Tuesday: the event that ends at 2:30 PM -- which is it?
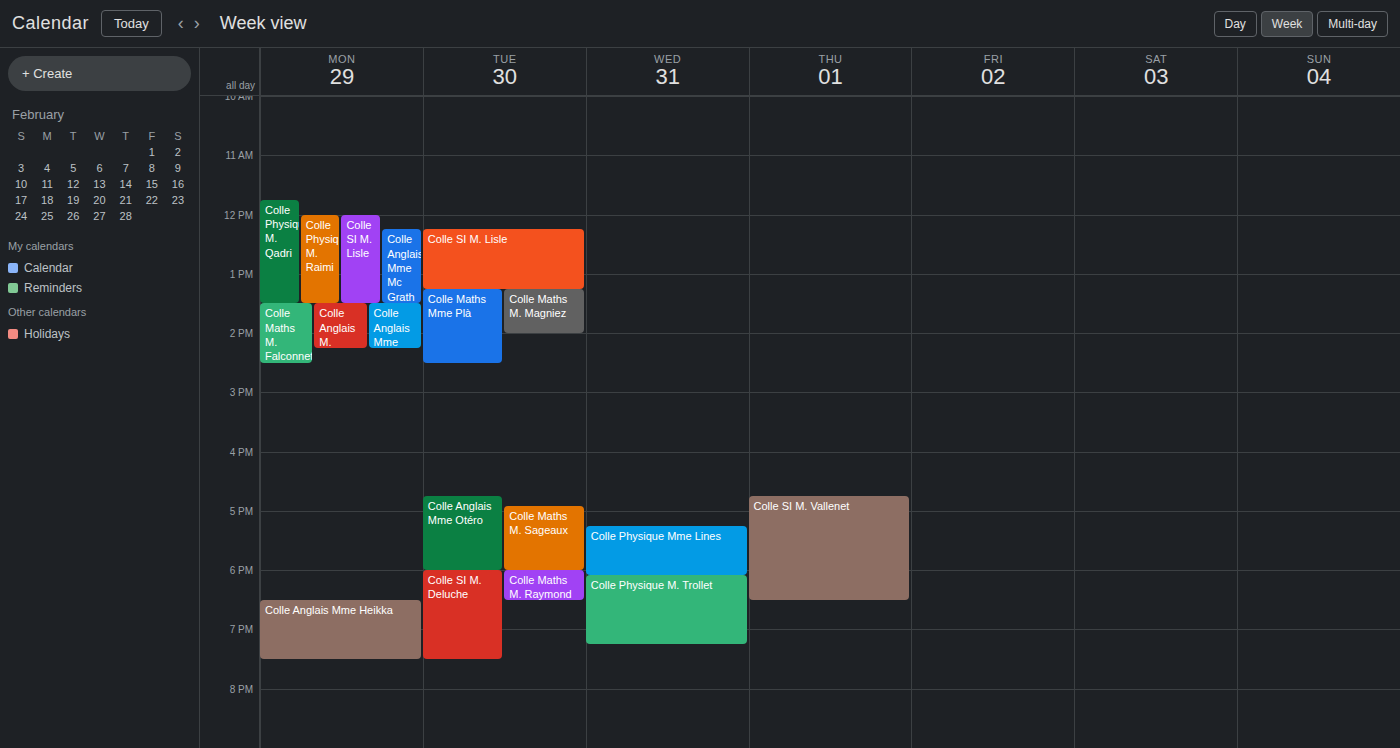
"Colle Maths Mme Plà"